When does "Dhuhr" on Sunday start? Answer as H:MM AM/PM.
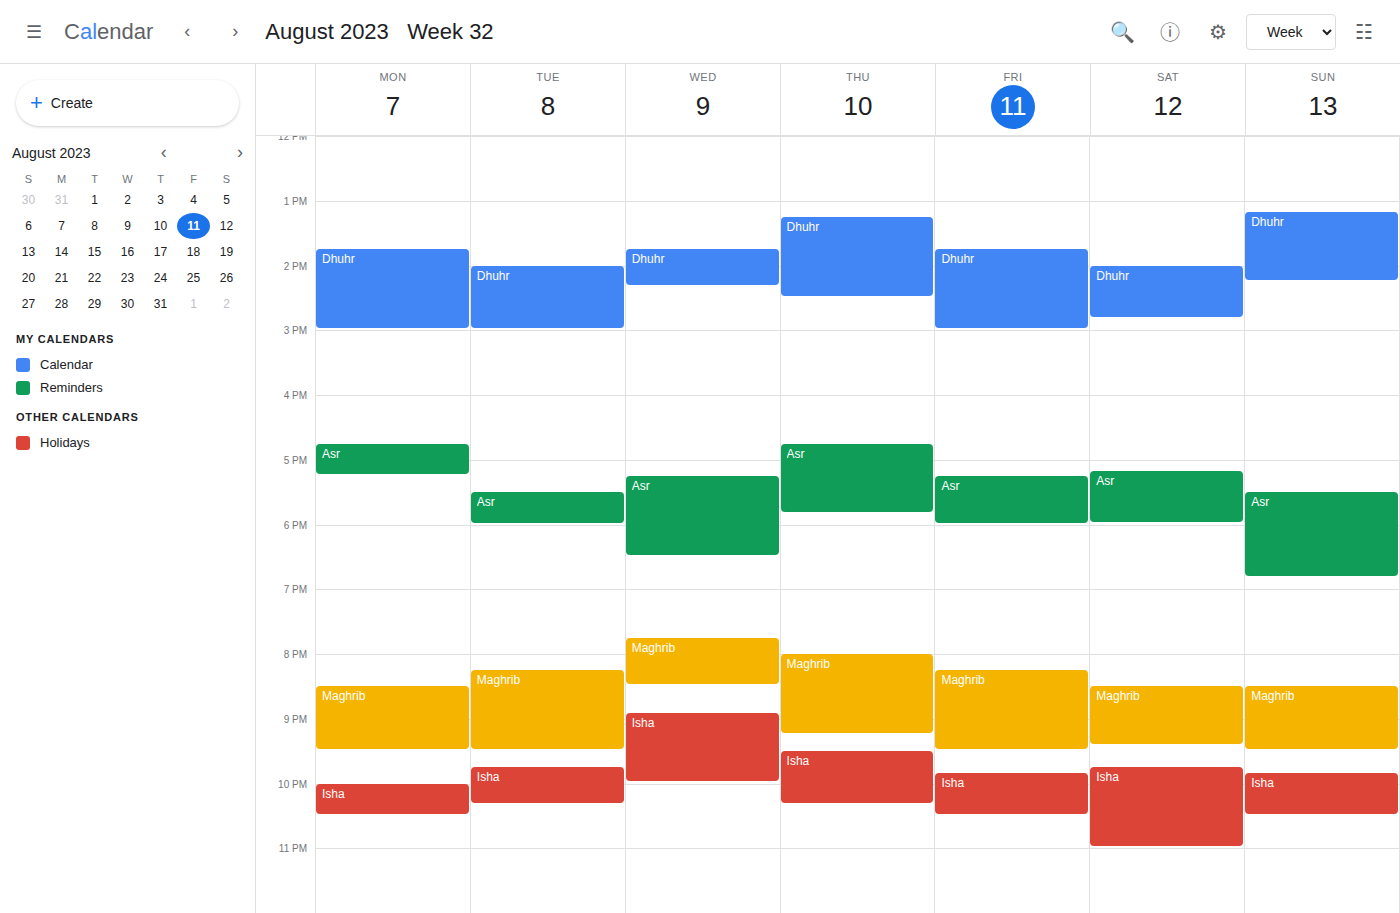
1:10 PM